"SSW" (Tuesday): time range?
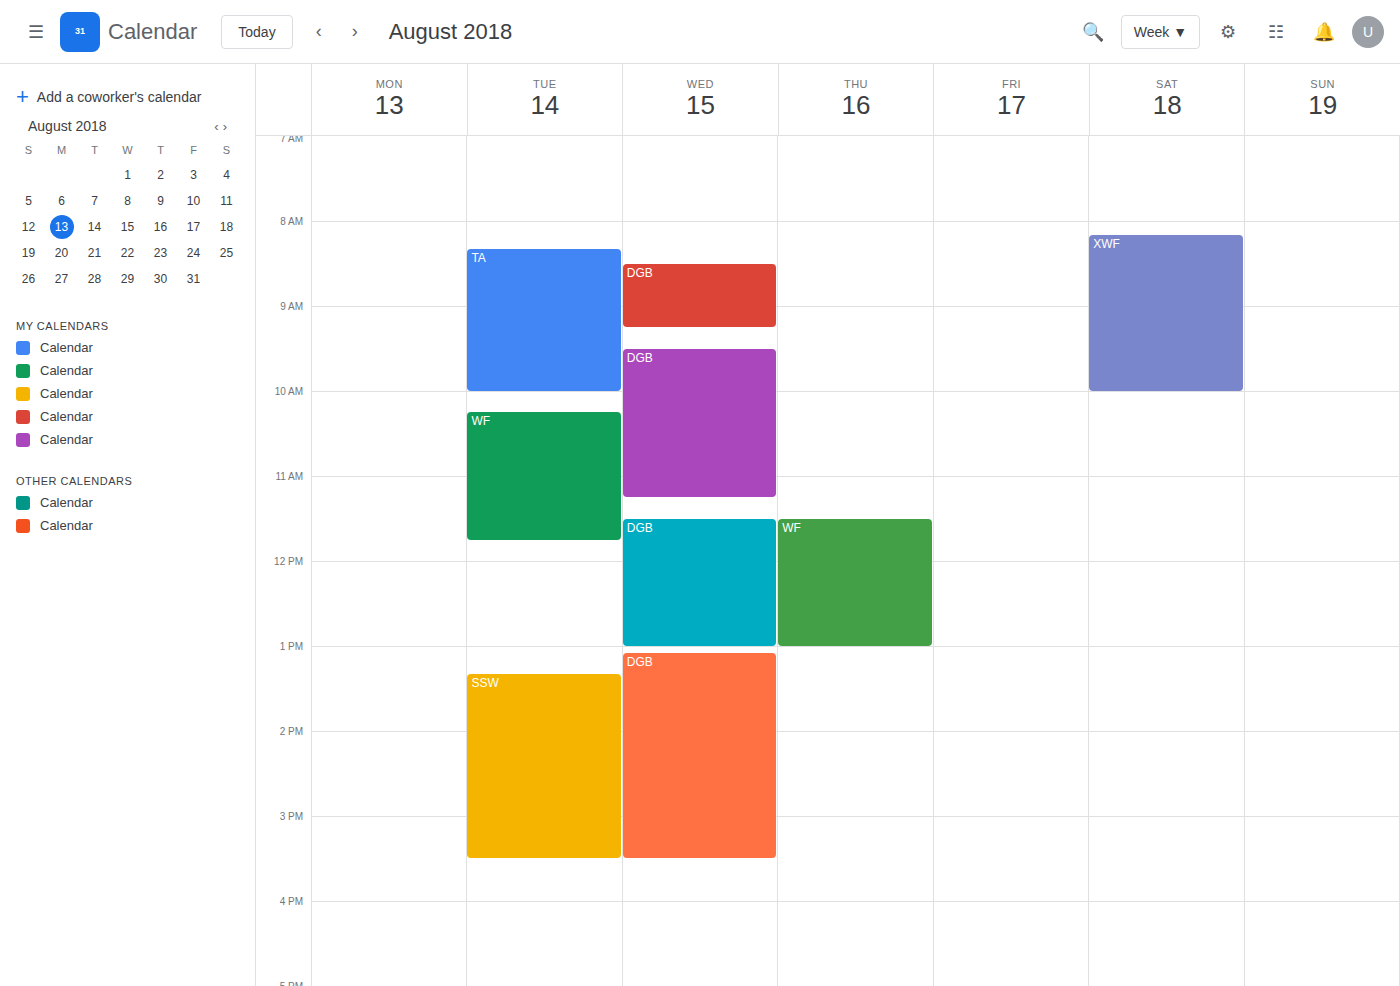
1:20 PM to 3:30 PM